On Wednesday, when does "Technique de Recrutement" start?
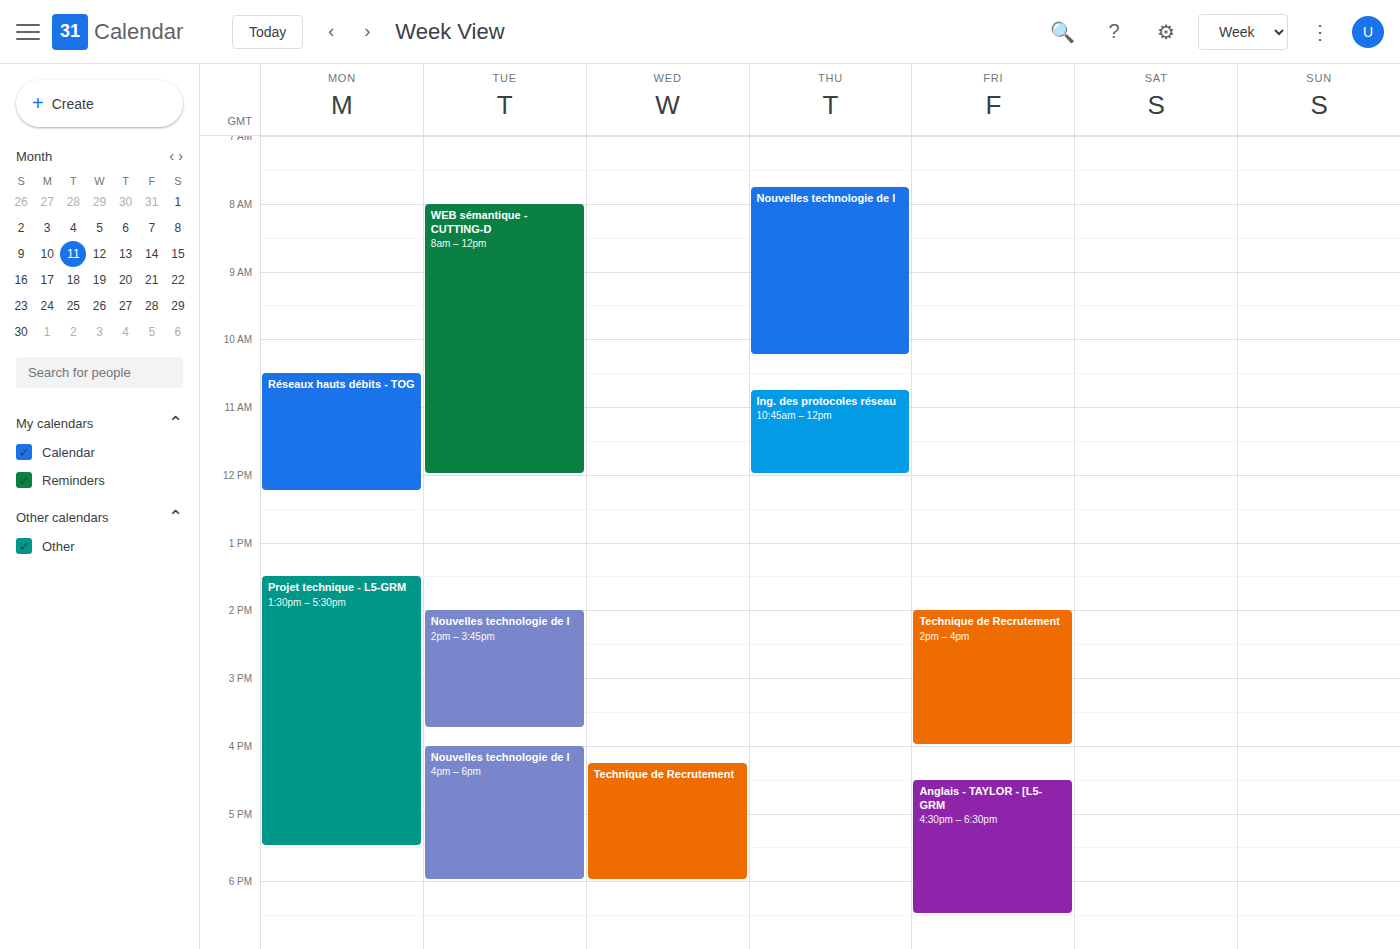
4:15 PM